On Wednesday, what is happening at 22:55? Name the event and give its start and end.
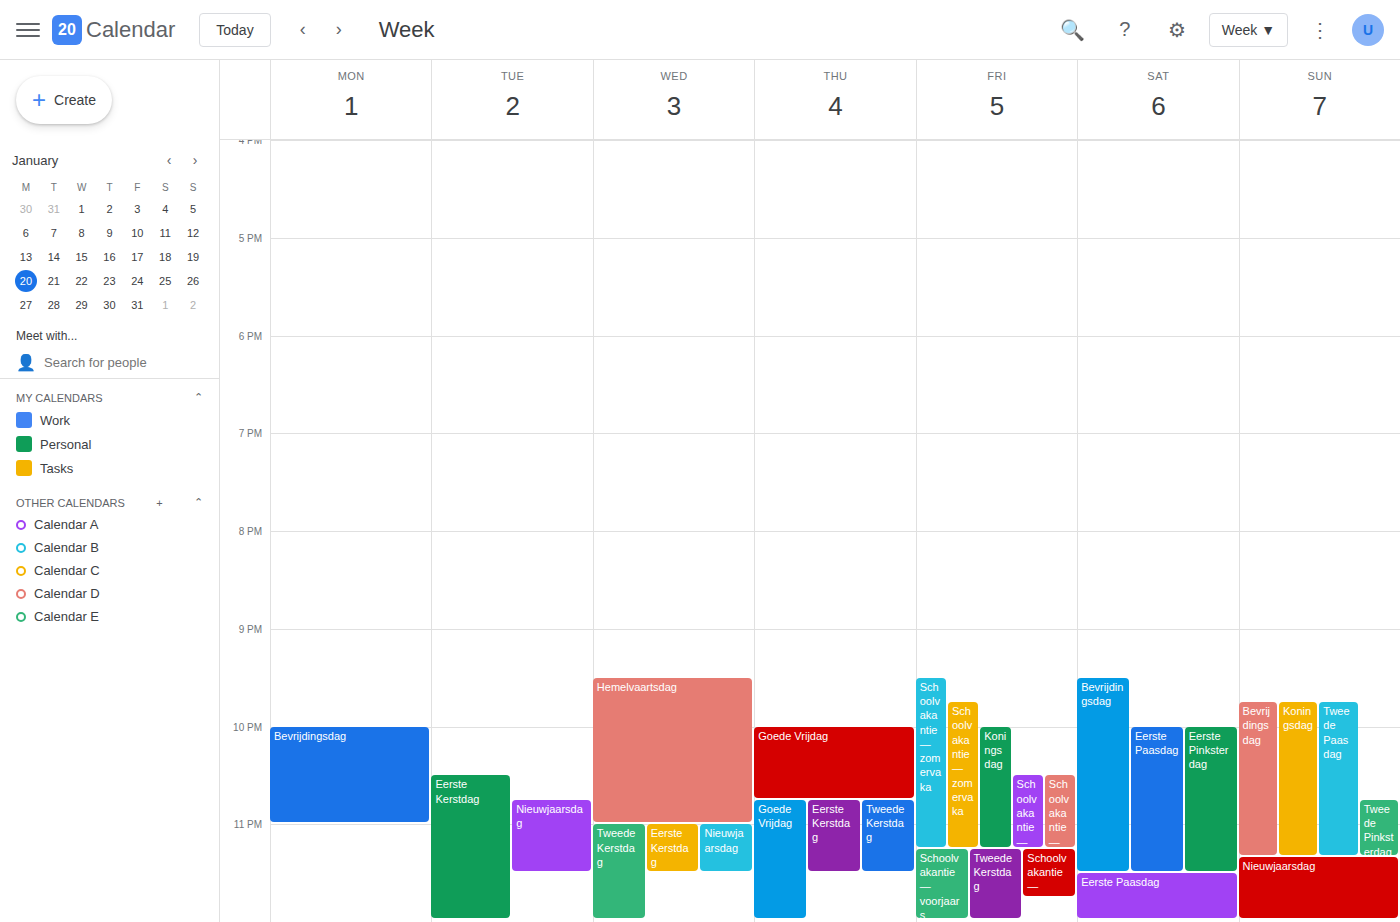
"Hemelvaartsdag", 21:30 to 23:00